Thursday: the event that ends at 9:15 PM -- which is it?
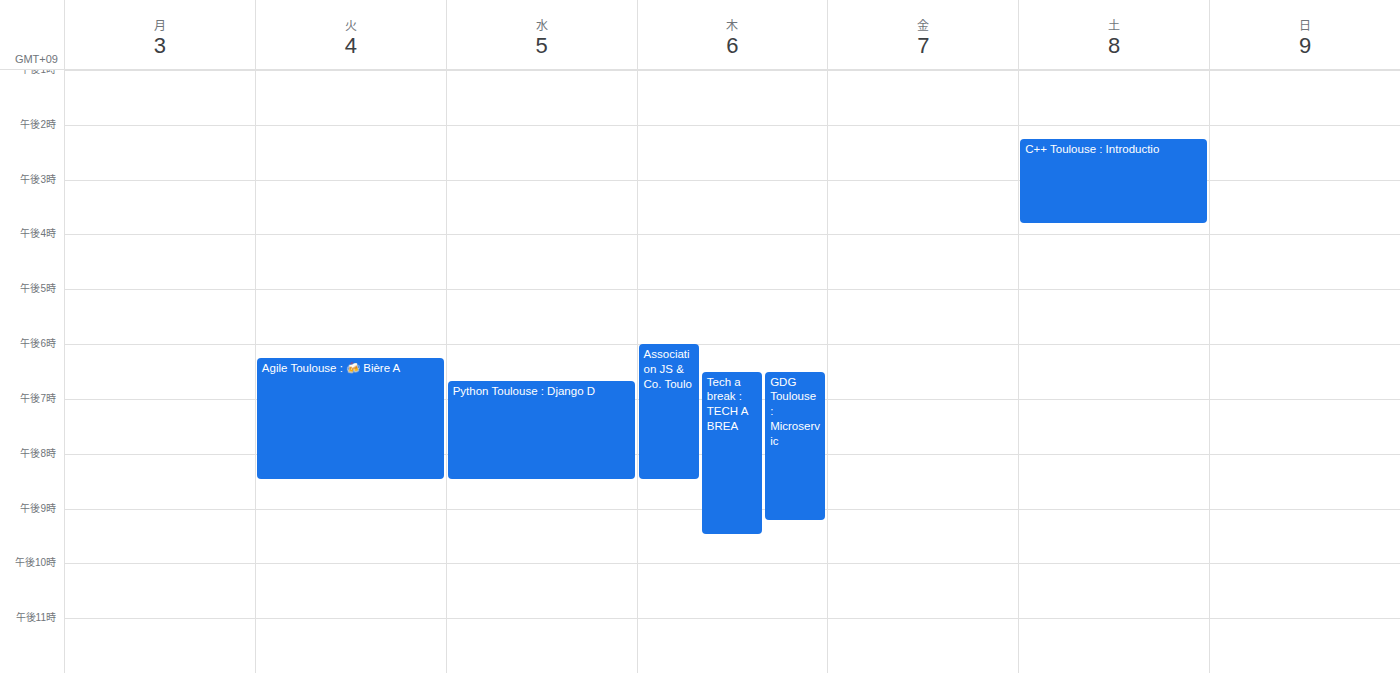
"GDG Toulouse : Microservic"